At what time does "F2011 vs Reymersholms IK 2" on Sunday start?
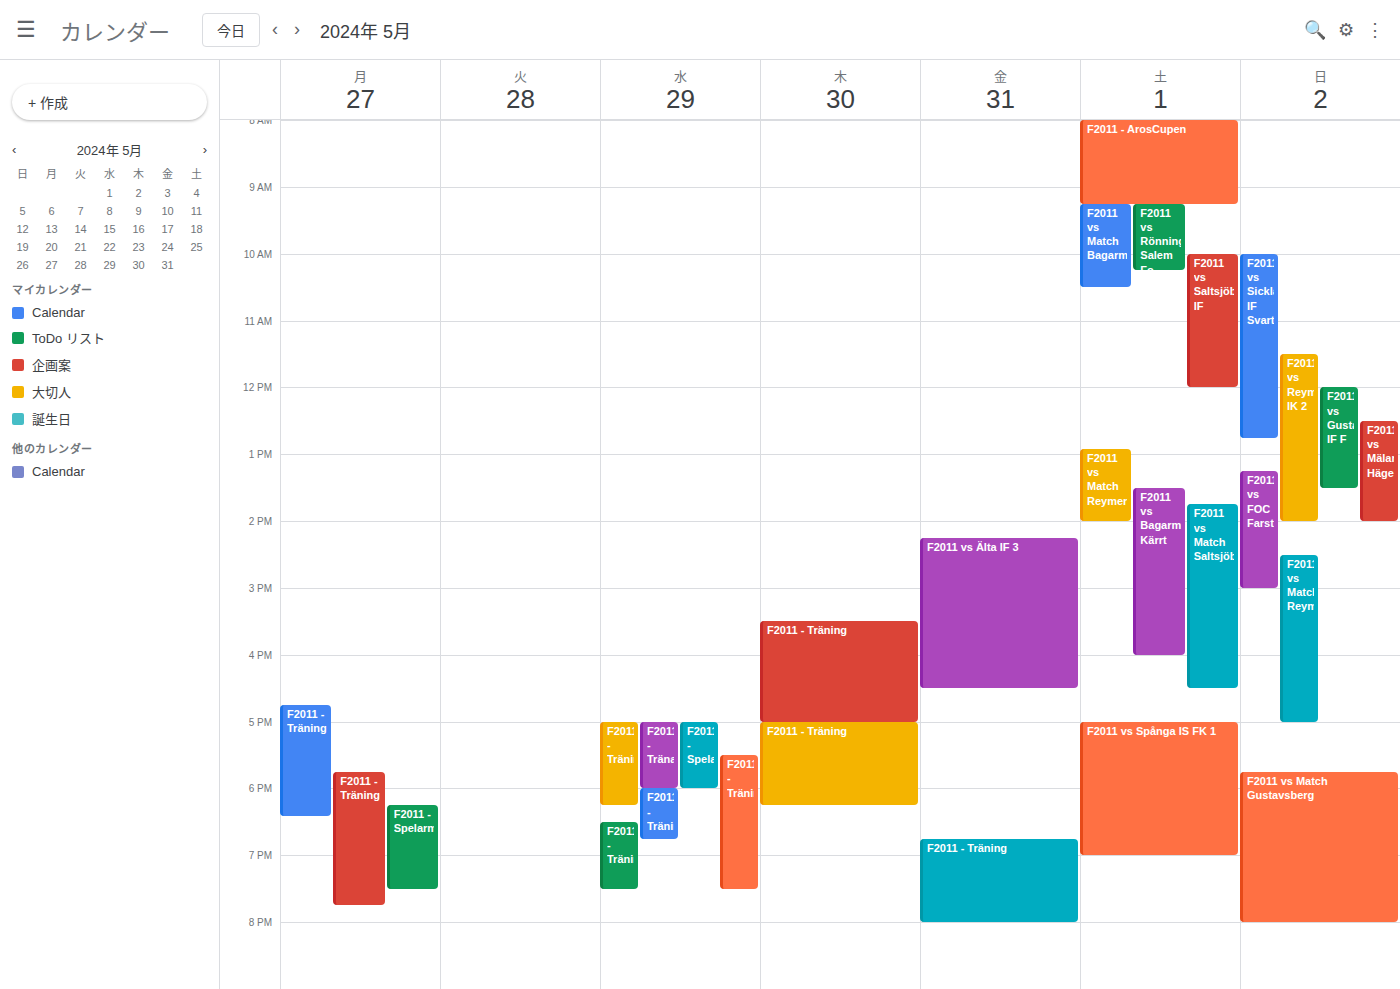
11:30 AM